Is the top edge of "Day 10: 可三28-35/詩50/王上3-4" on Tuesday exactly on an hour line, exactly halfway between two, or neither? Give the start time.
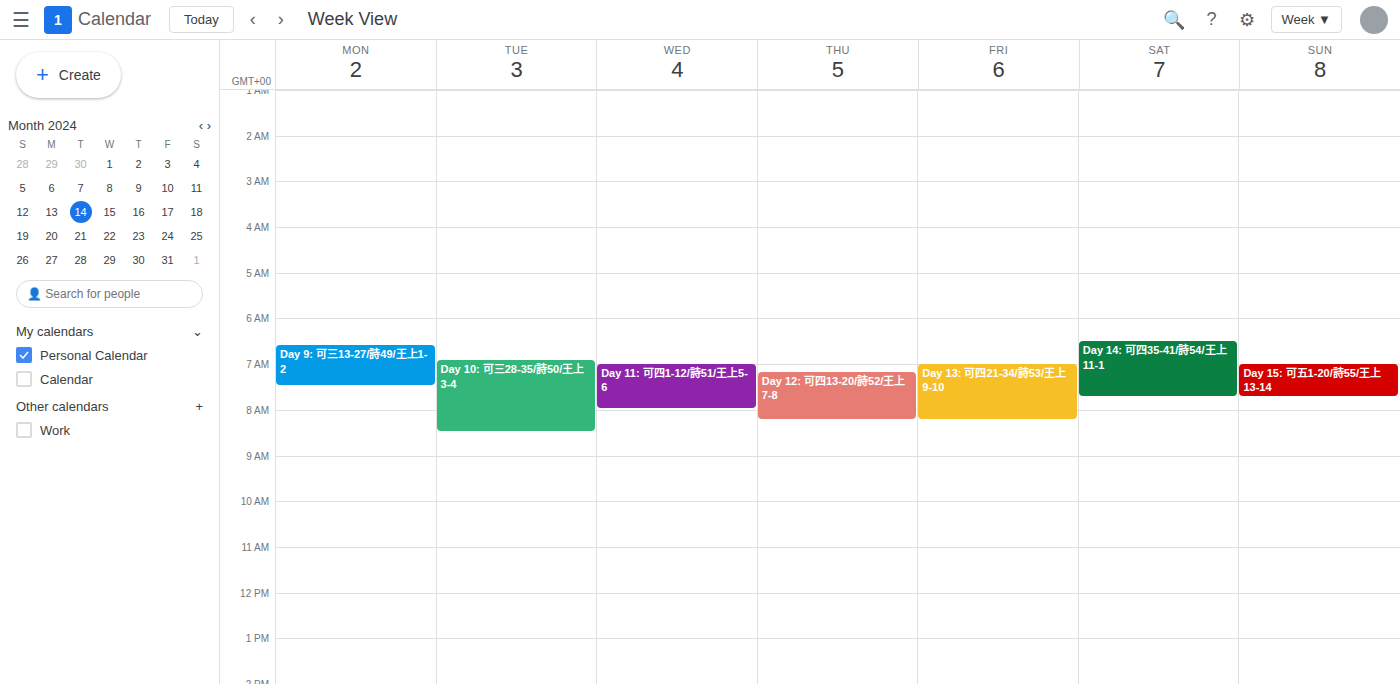
6:55 AM -- neither: 55 minutes below the 6 AM line and 5 minutes above the 7 AM line.